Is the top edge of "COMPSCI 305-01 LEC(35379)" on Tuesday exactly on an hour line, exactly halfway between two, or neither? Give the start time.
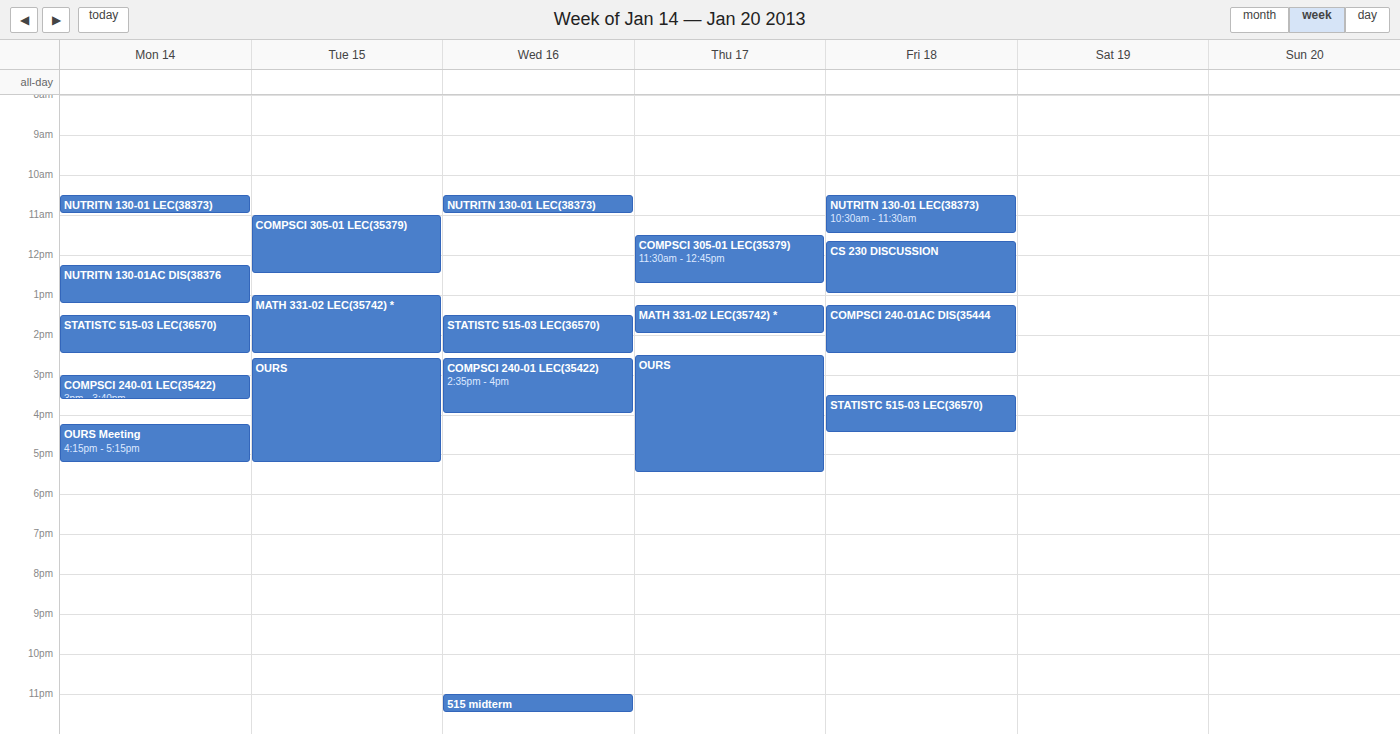
11:00 -- exactly on the 11:00 line.